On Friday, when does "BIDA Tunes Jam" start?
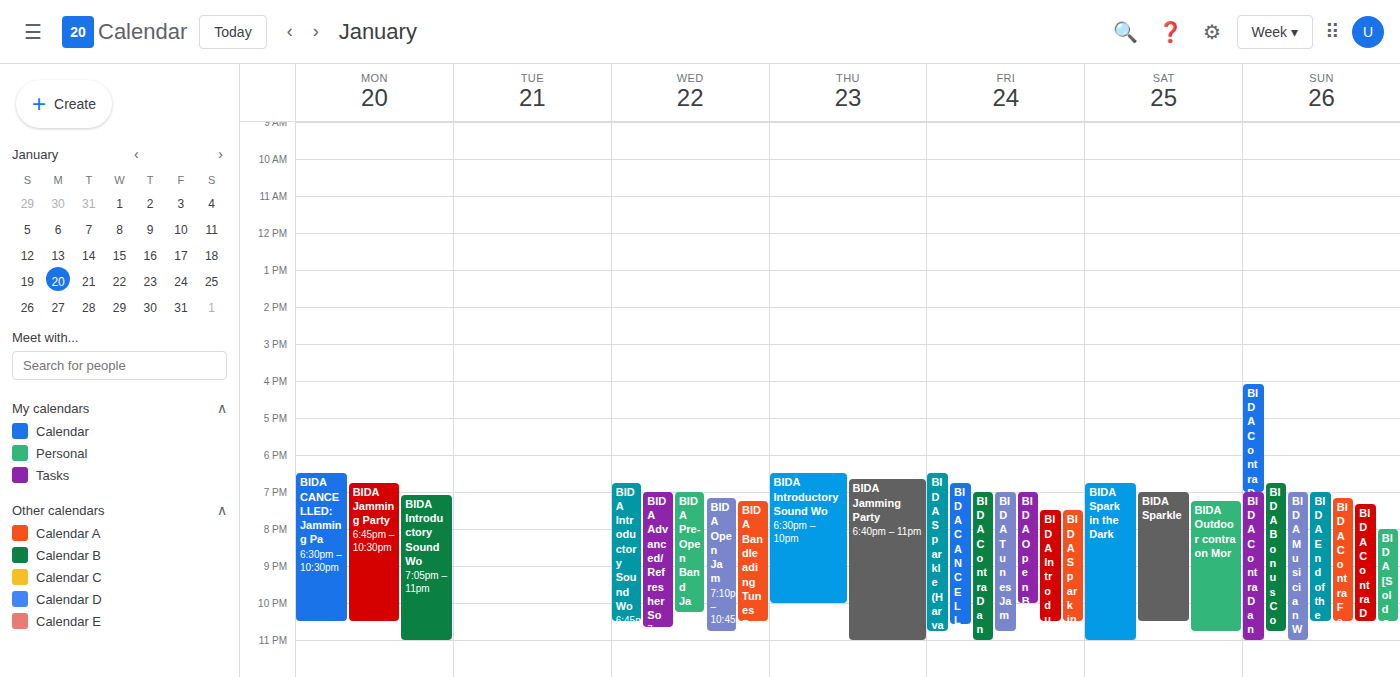
7:00 PM